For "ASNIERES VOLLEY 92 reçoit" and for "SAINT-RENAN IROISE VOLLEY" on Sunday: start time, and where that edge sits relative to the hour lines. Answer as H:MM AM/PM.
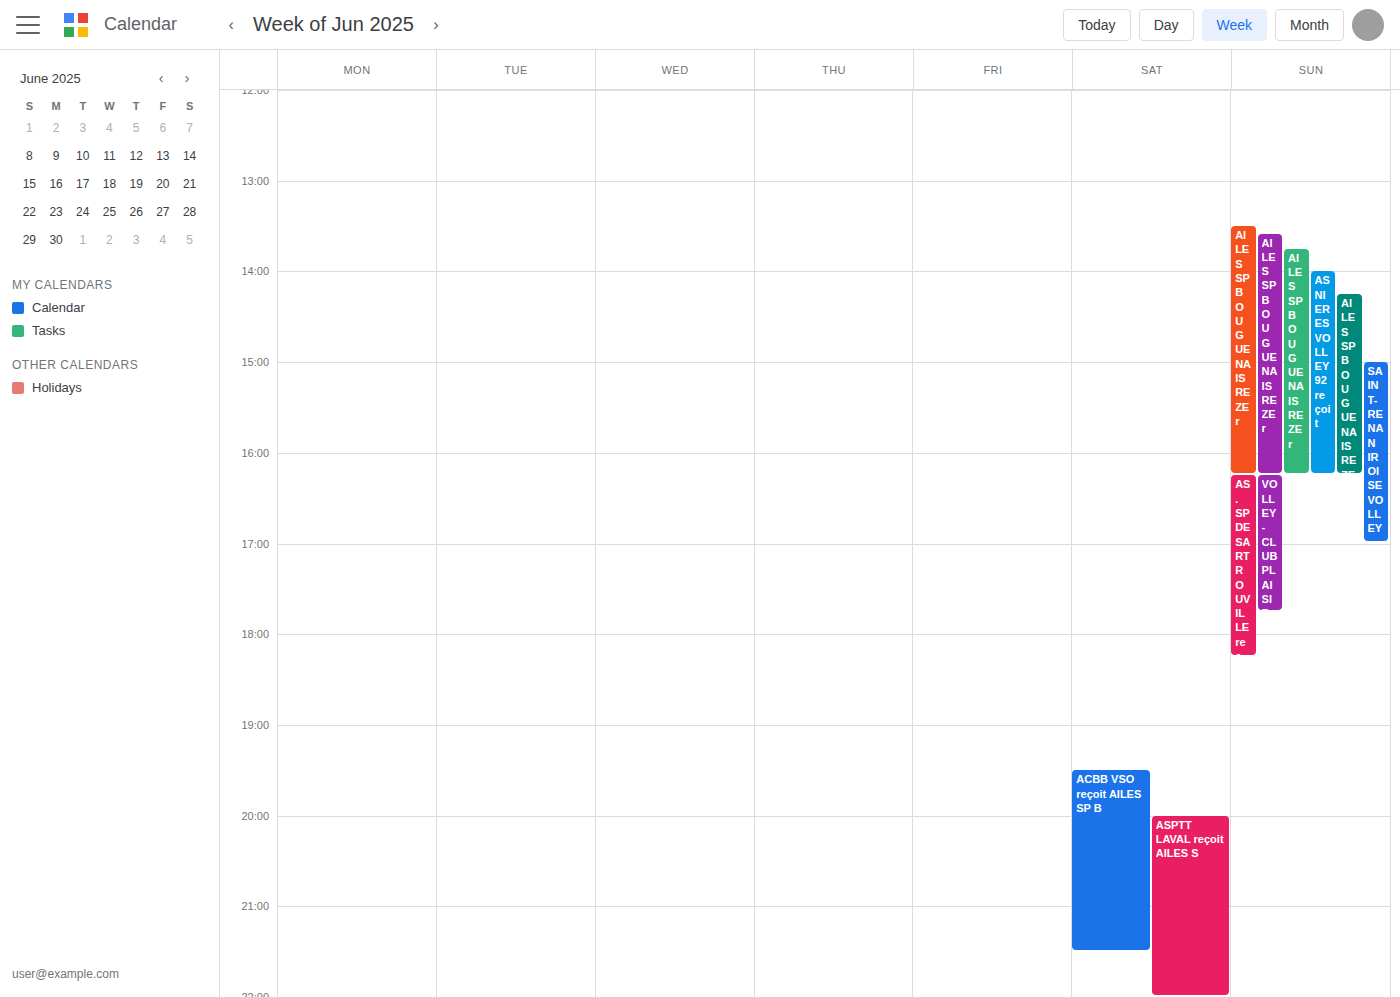
"ASNIERES VOLLEY 92 reçoit": 2:00 PM, exactly on the 2 PM line. "SAINT-RENAN IROISE VOLLEY": 3:00 PM, exactly on the 3 PM line.